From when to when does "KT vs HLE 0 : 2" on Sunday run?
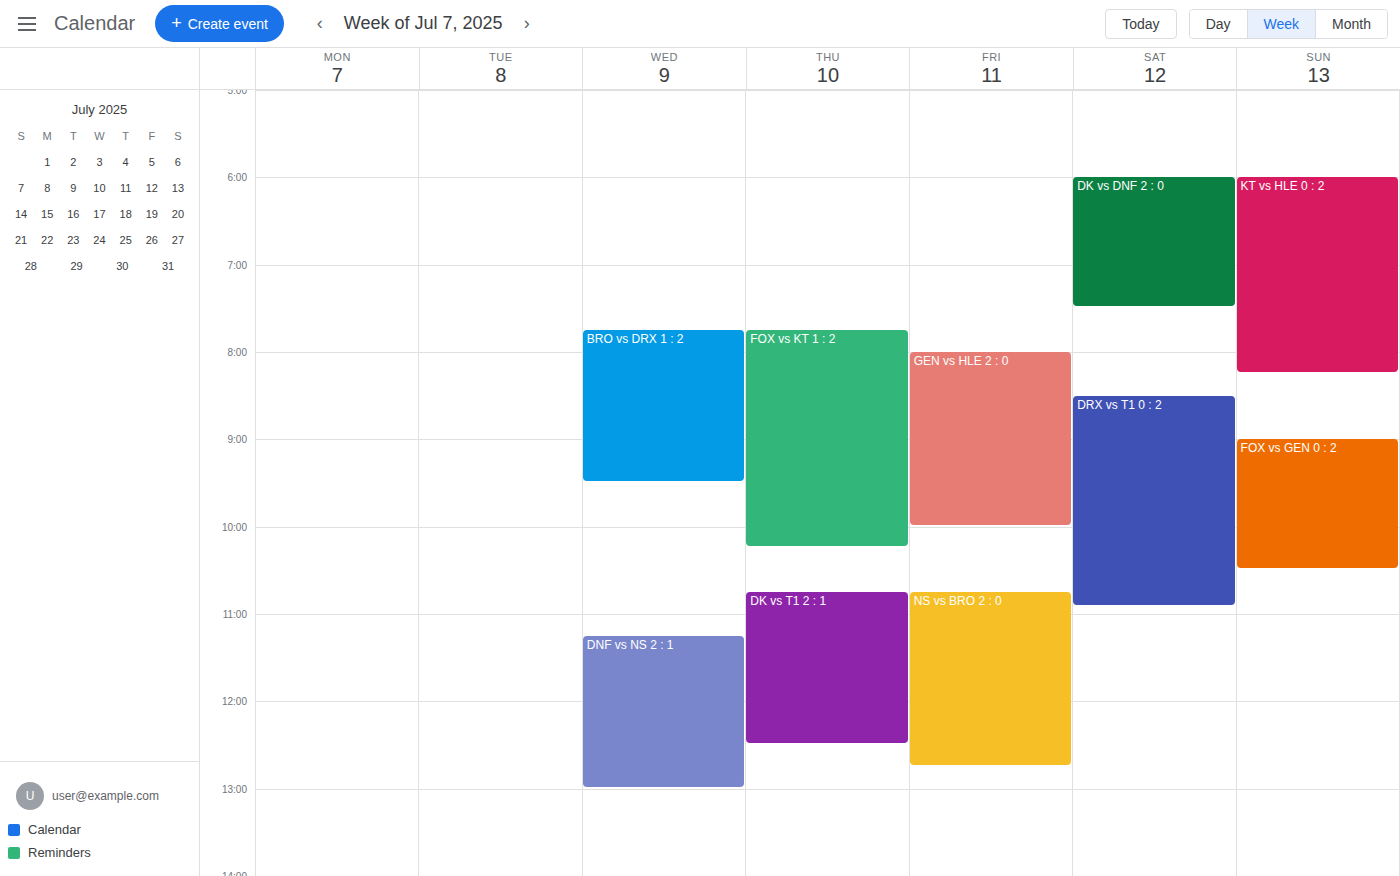
6:00 AM to 8:15 AM